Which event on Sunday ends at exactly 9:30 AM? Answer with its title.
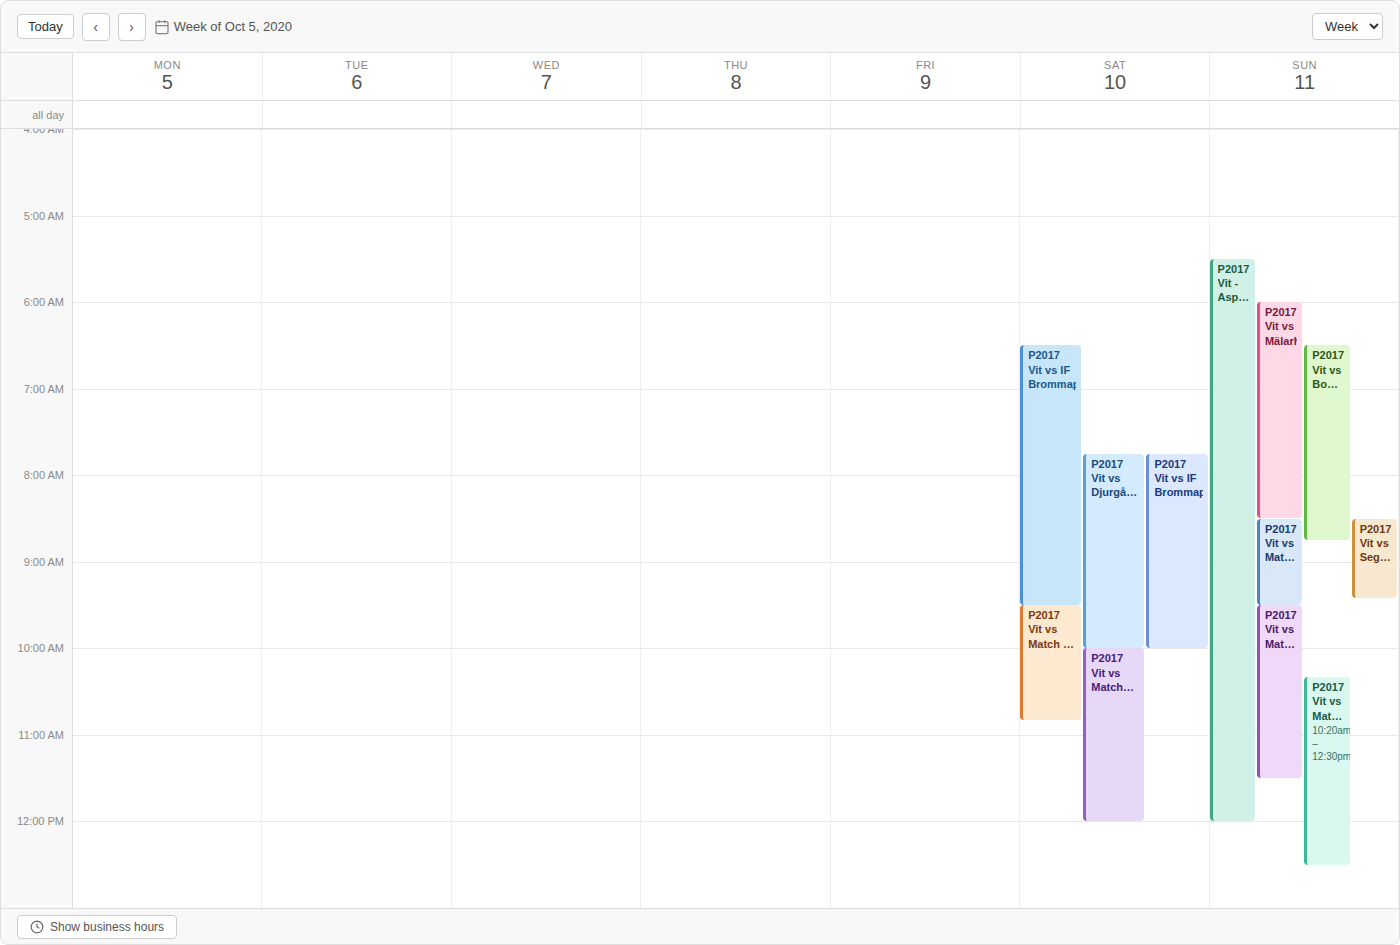
"P2017 Vit vs Match Karlber"